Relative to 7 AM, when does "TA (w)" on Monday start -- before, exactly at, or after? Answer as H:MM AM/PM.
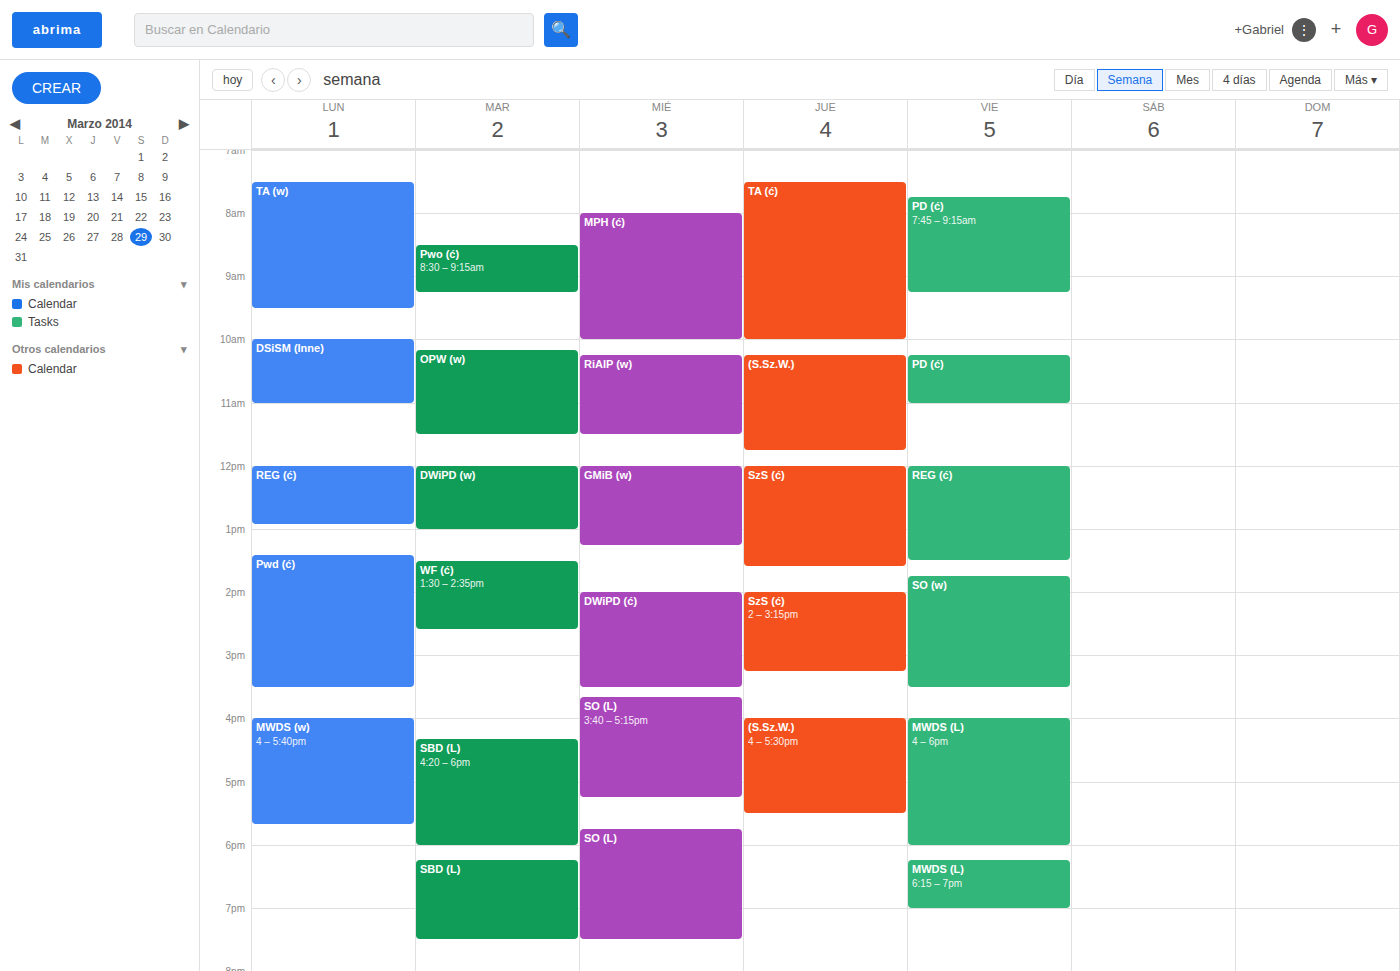
7:30 AM -- after 7 AM, 30 minutes below the 7 AM line.